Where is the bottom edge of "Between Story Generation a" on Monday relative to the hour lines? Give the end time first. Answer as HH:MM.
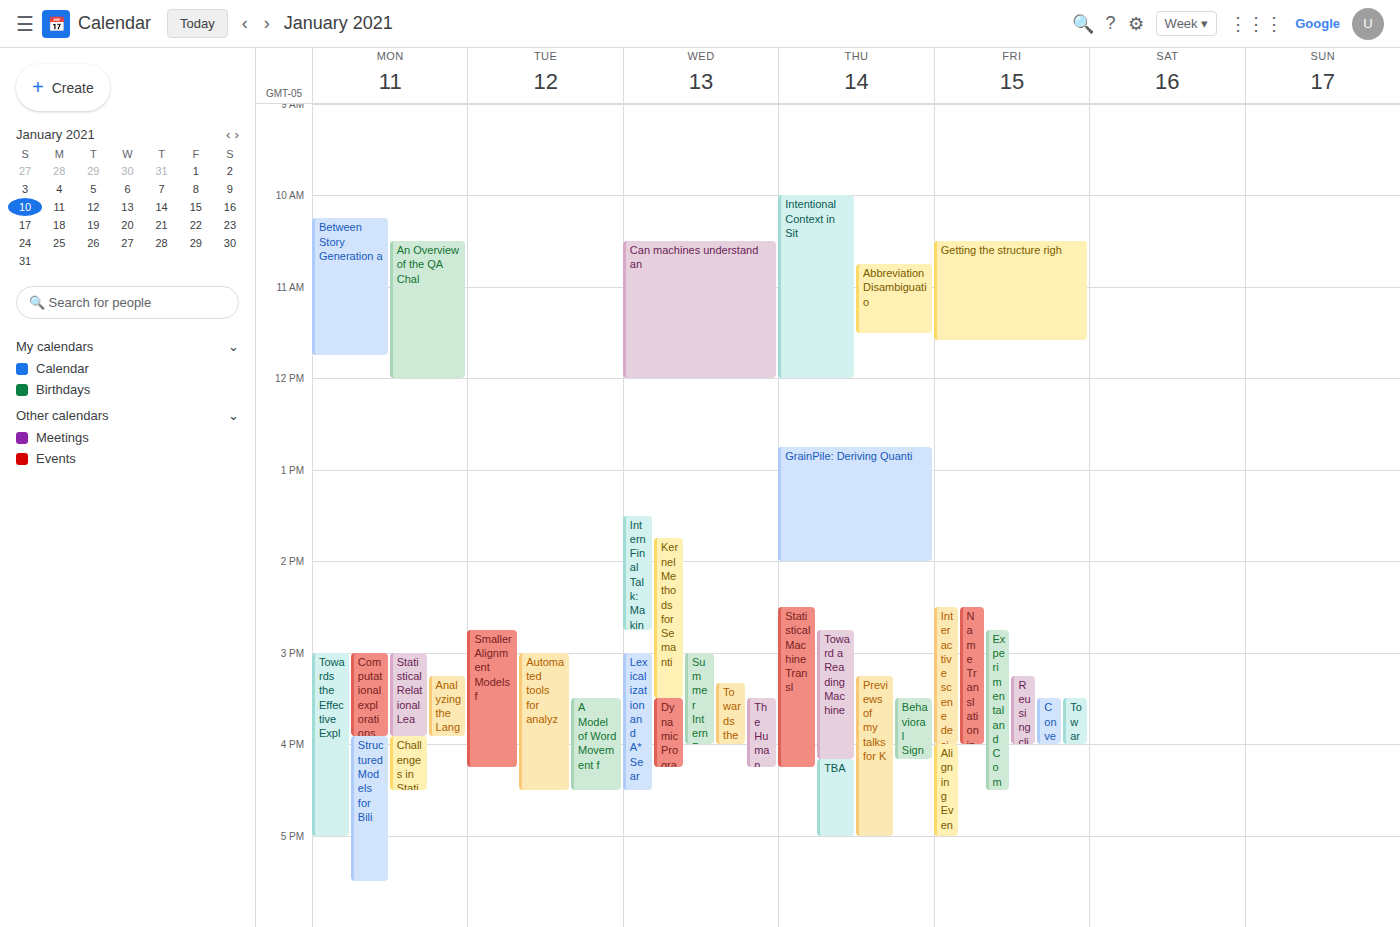
11:45 -- neither: three quarters of the way from the 11:00 line to the 12:00 line.